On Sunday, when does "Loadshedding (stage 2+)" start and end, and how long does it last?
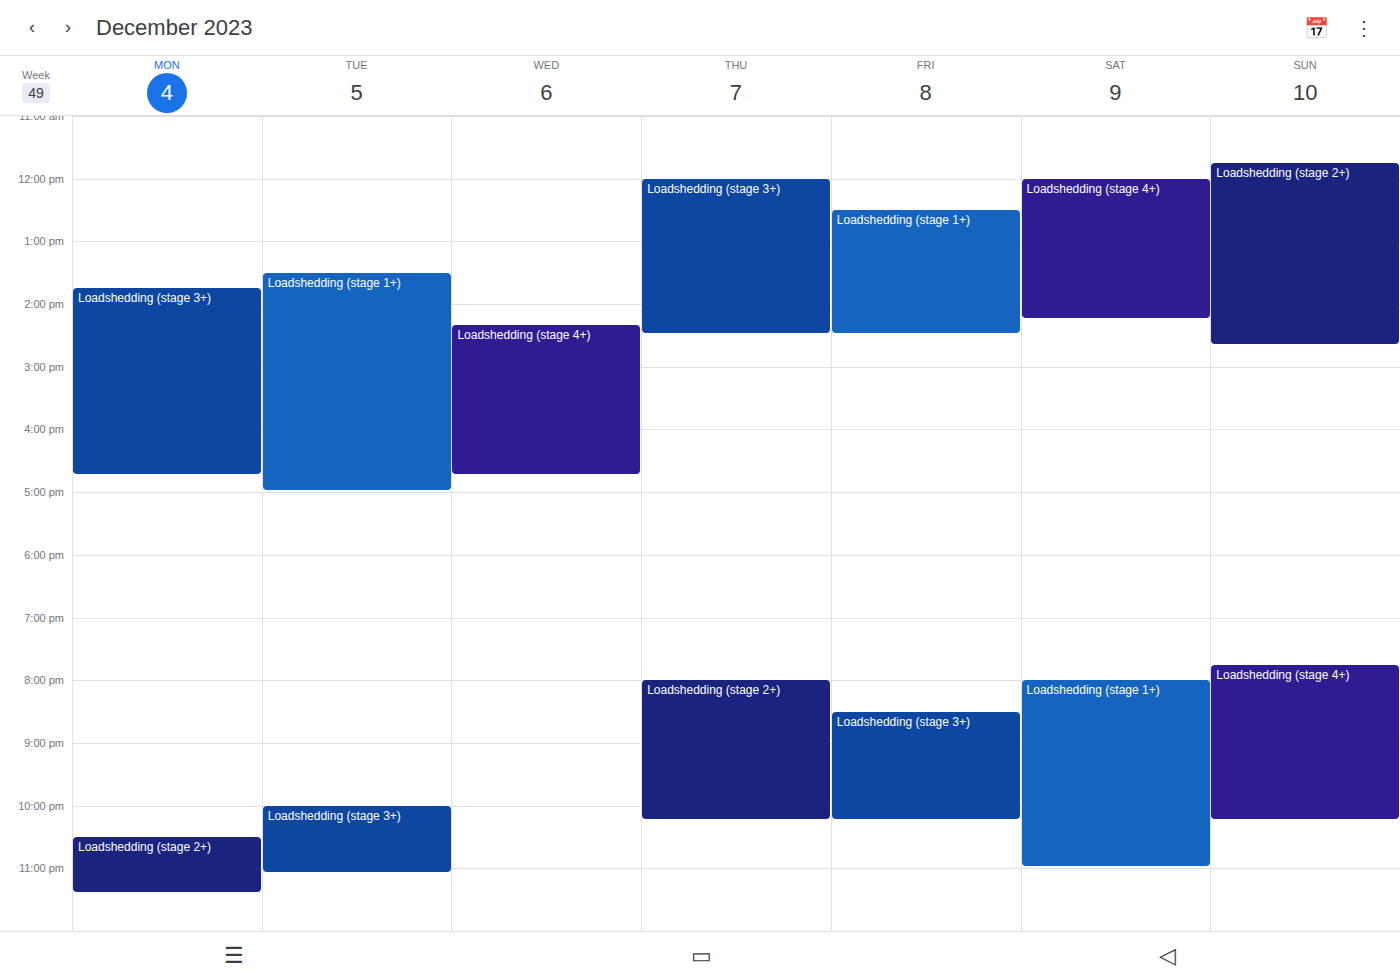
11:45 AM to 2:40 PM, 2 hours 55 minutes